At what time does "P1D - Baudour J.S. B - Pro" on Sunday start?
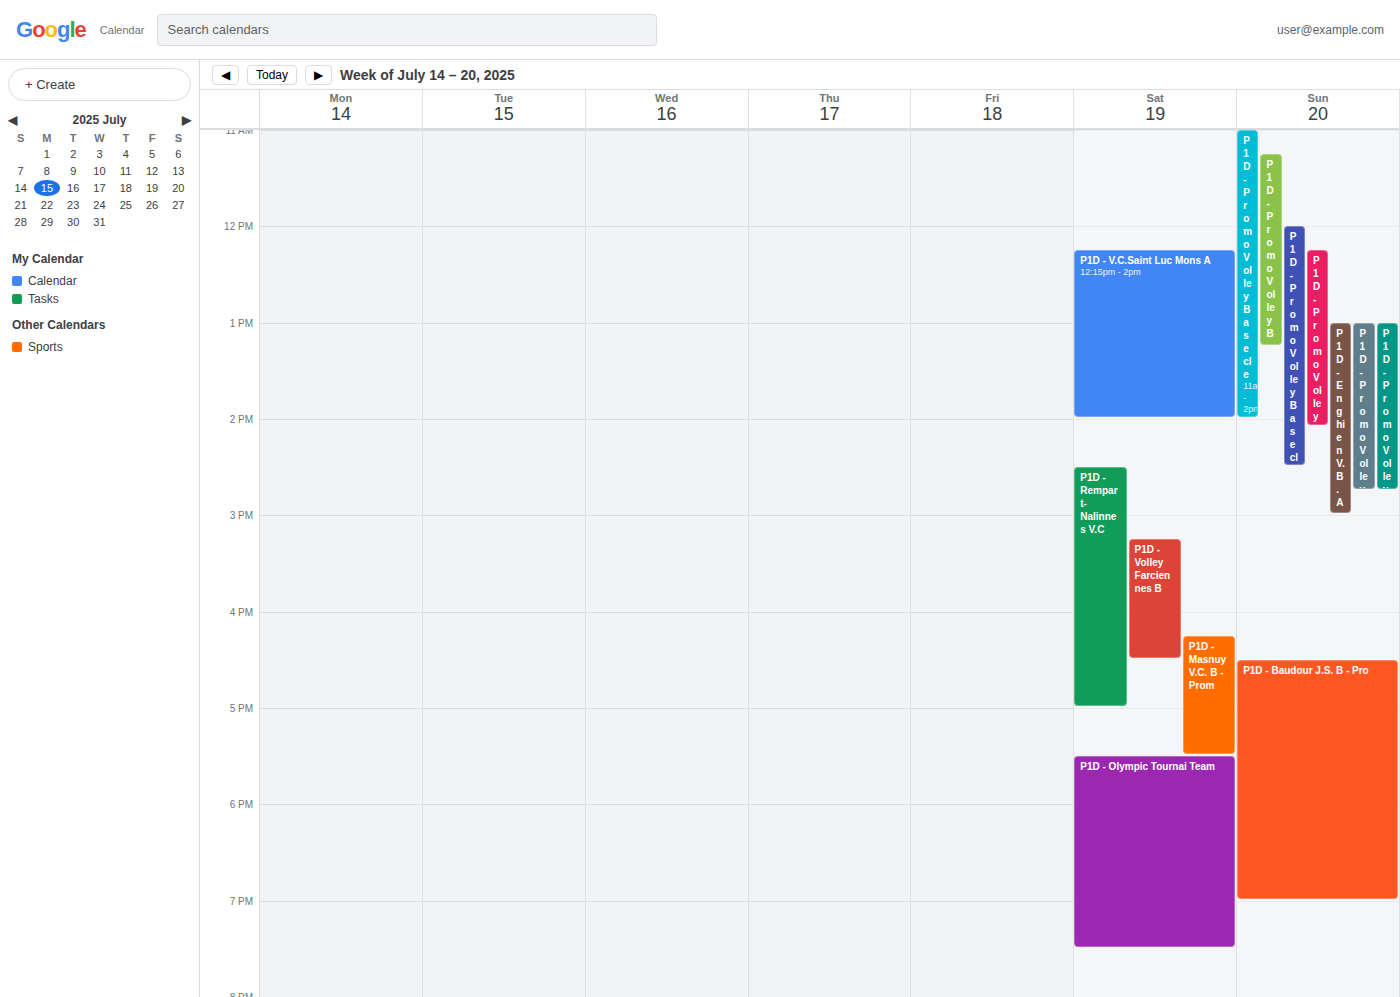
4:30 PM